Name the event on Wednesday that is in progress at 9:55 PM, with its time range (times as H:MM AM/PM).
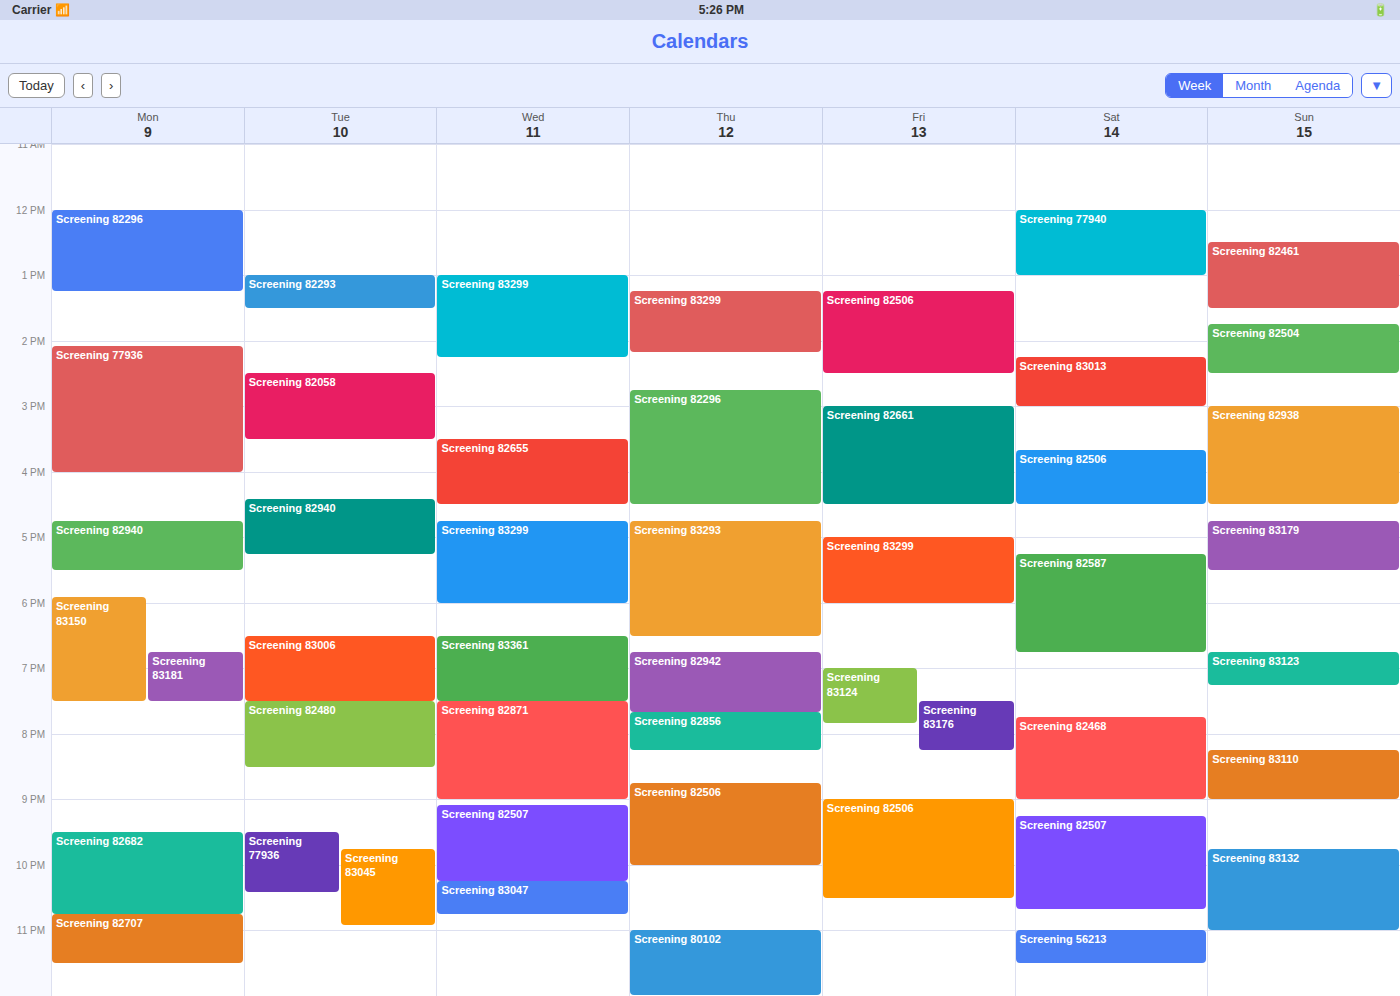
"Screening 82507", 9:05 PM to 10:15 PM